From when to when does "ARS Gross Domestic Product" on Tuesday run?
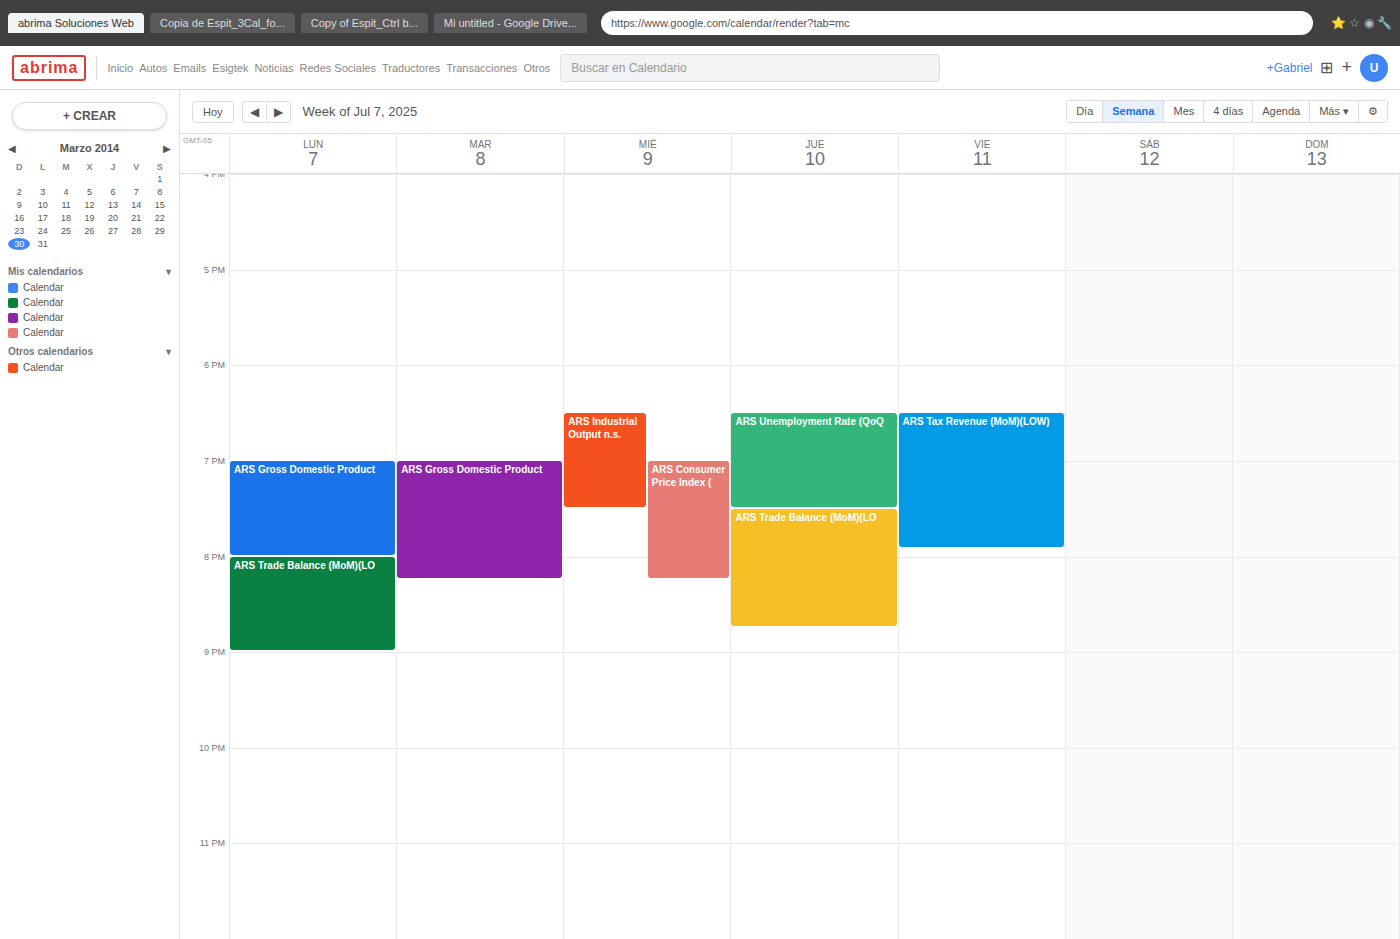
7:00 PM to 8:15 PM